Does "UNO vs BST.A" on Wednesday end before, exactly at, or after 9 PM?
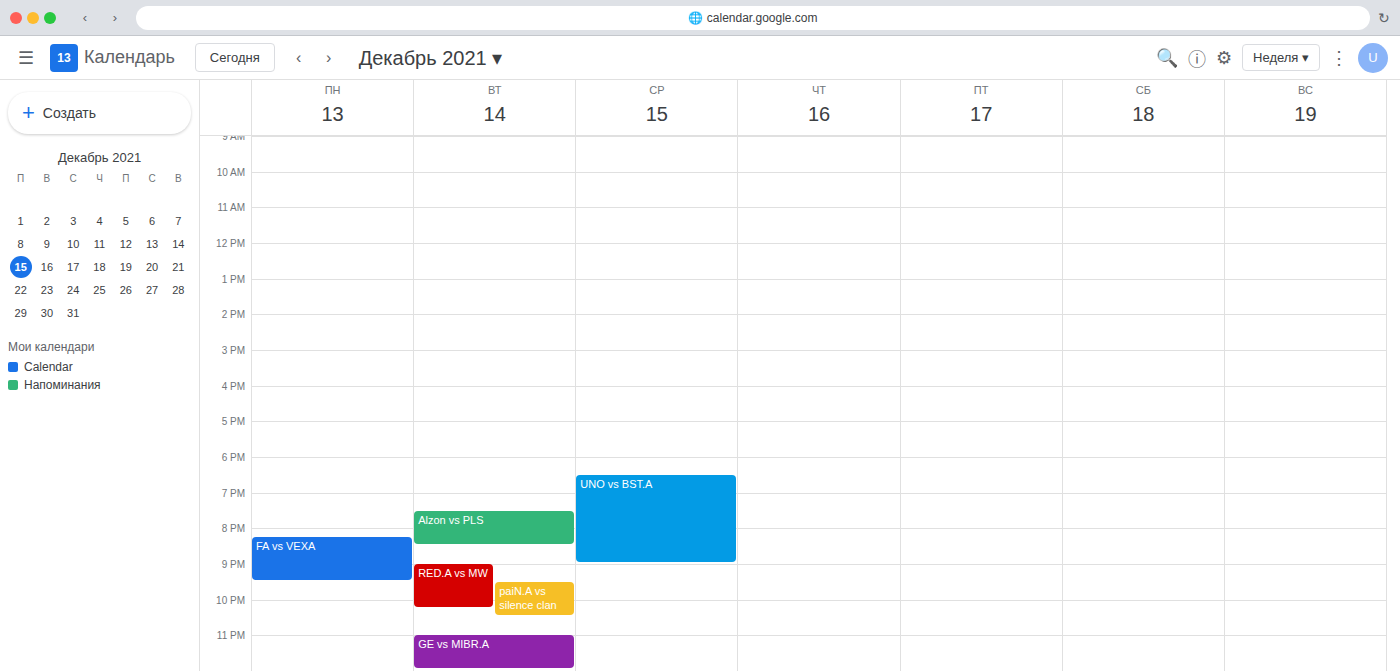
9:00 PM -- exactly at 9 PM, on the 9 PM line.